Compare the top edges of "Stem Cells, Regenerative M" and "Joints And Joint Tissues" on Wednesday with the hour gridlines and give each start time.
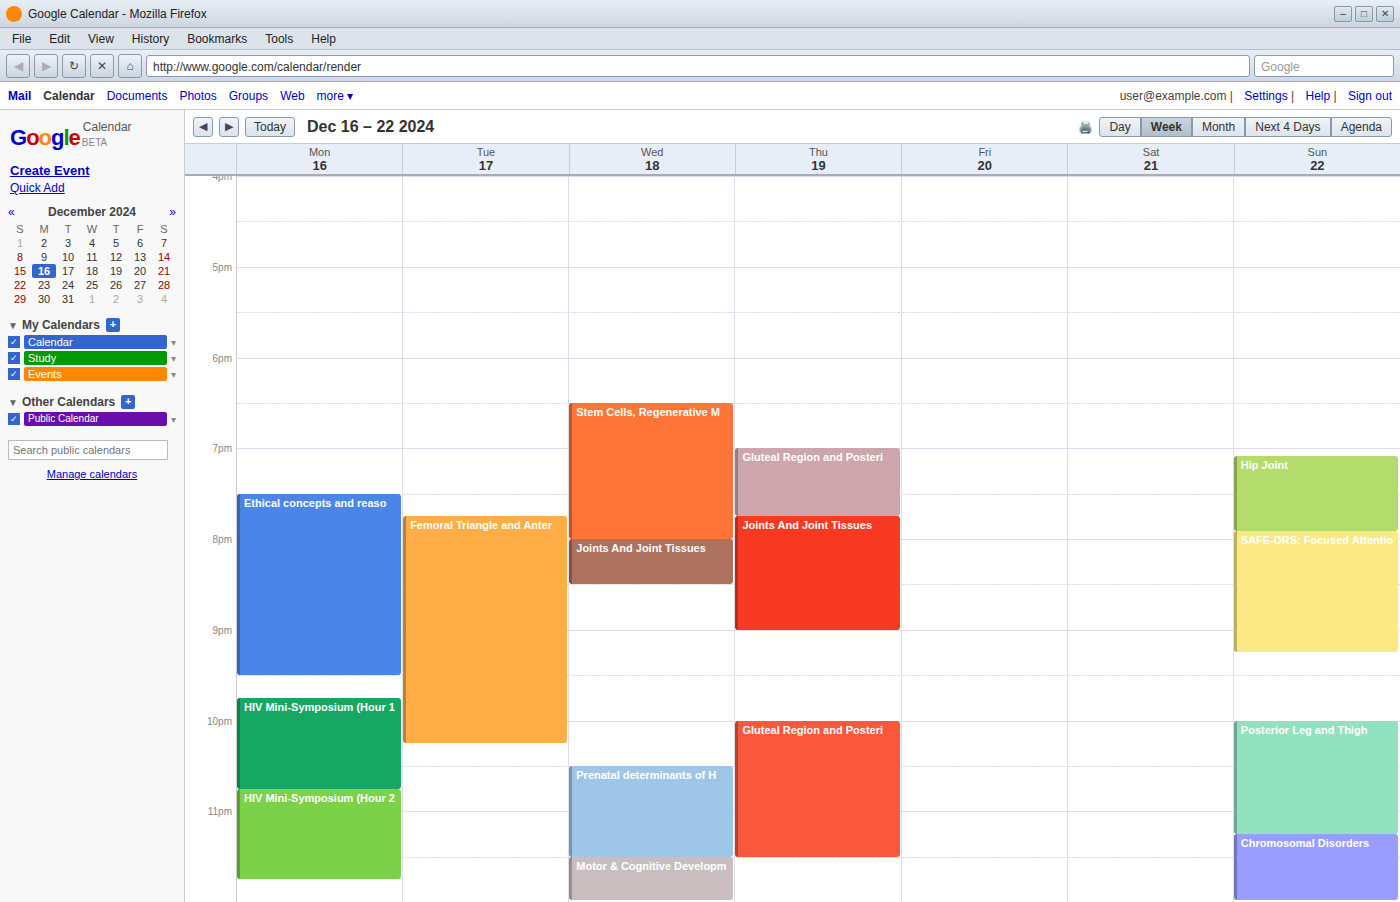
"Stem Cells, Regenerative M": 6:30 PM, halfway between the 6 PM and 7 PM lines. "Joints And Joint Tissues": 8:00 PM, exactly on the 8 PM line.